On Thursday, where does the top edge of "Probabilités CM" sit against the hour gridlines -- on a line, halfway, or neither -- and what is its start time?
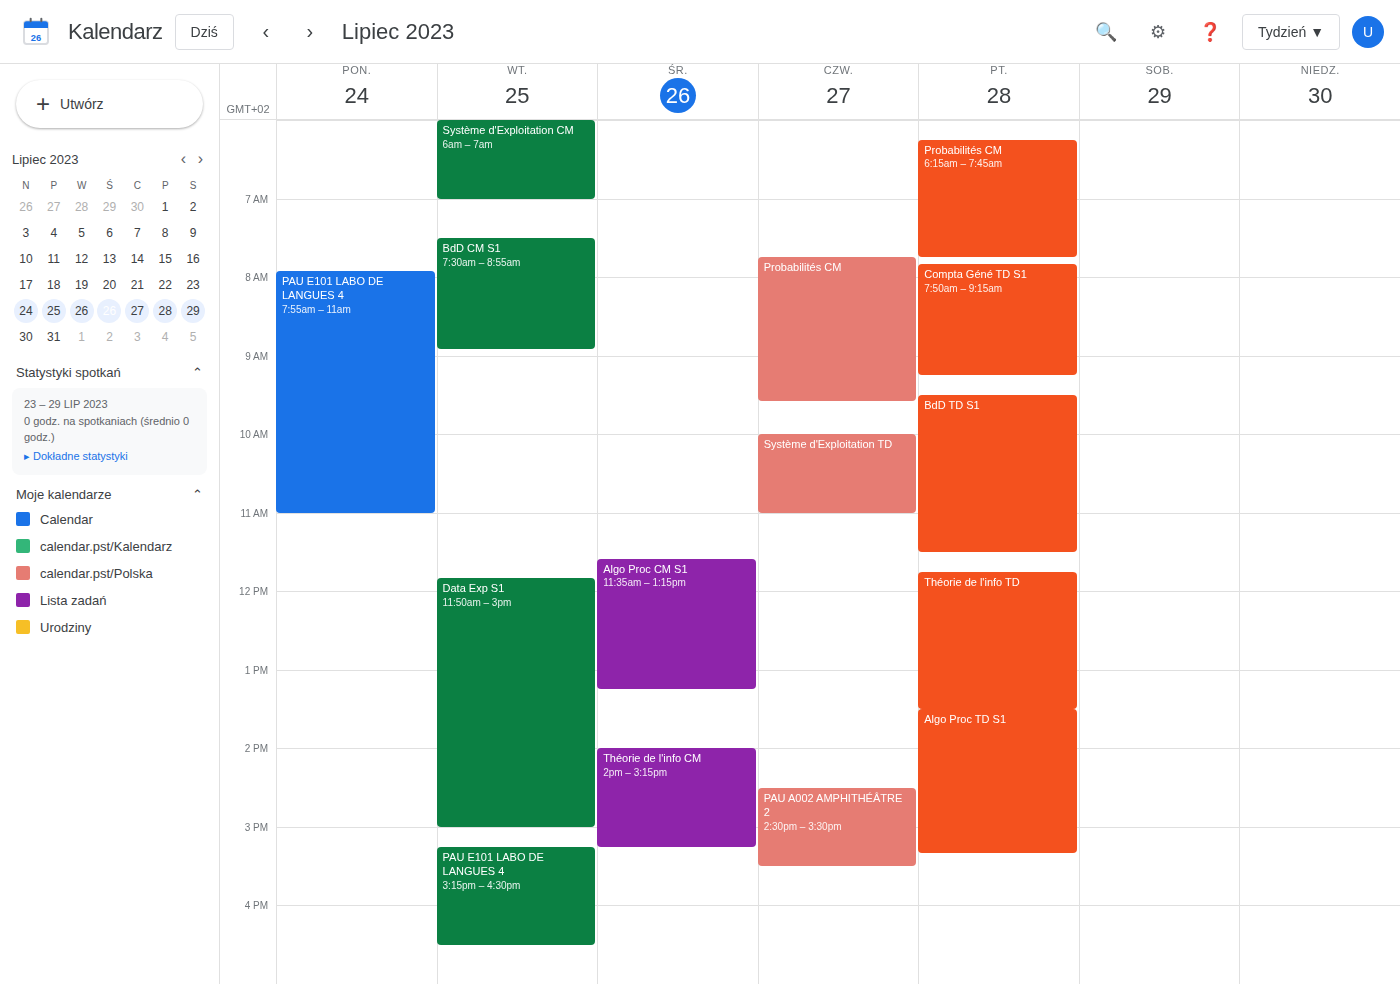
07:45 -- neither: three quarters of the way from the 07:00 line to the 08:00 line.